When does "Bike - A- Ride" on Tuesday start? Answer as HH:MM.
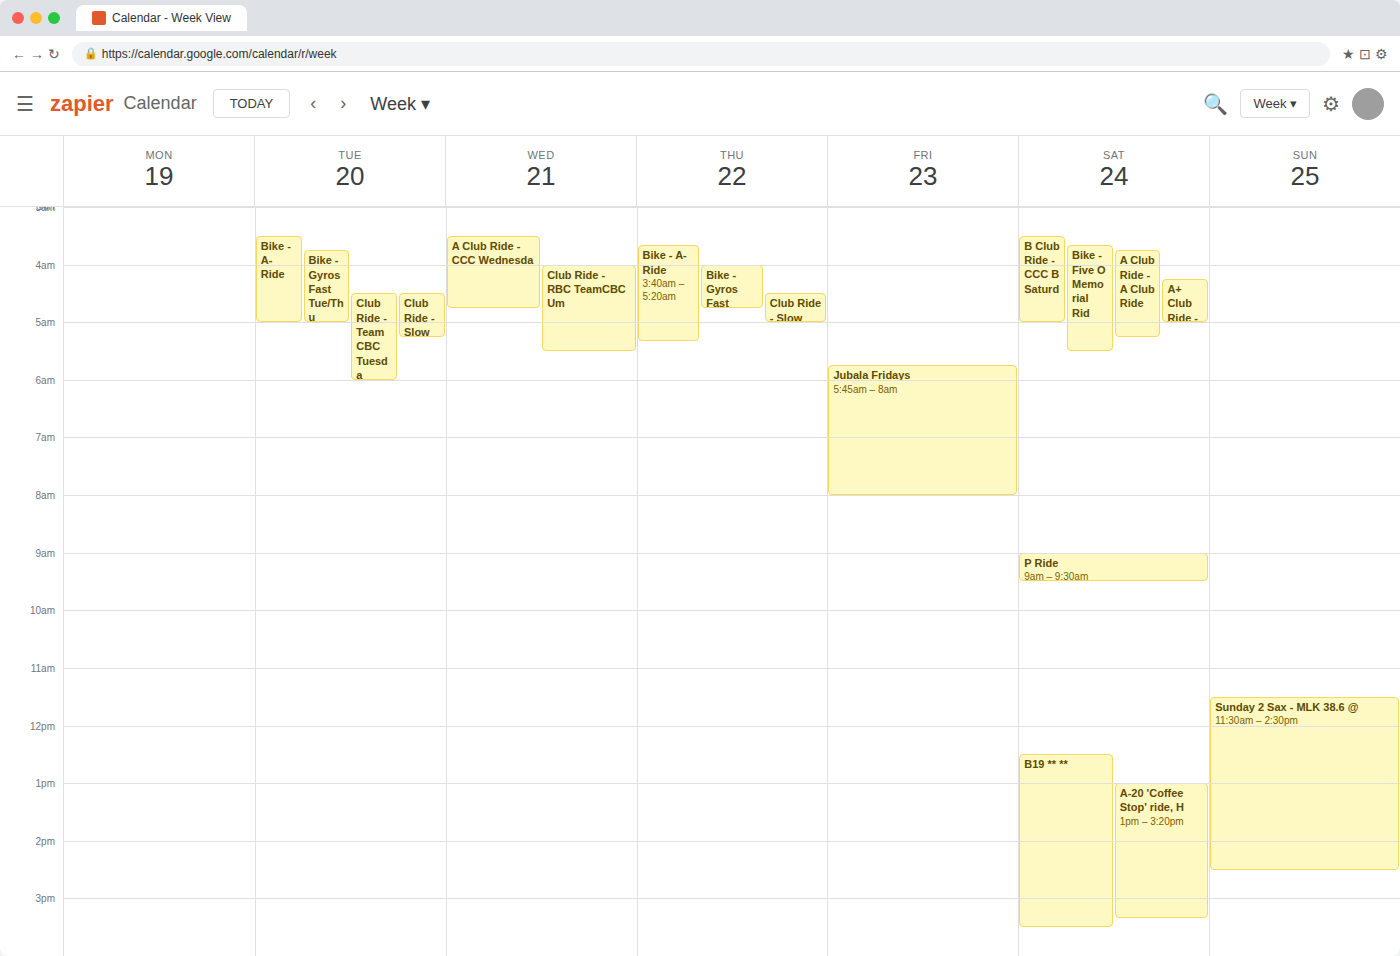
03:30